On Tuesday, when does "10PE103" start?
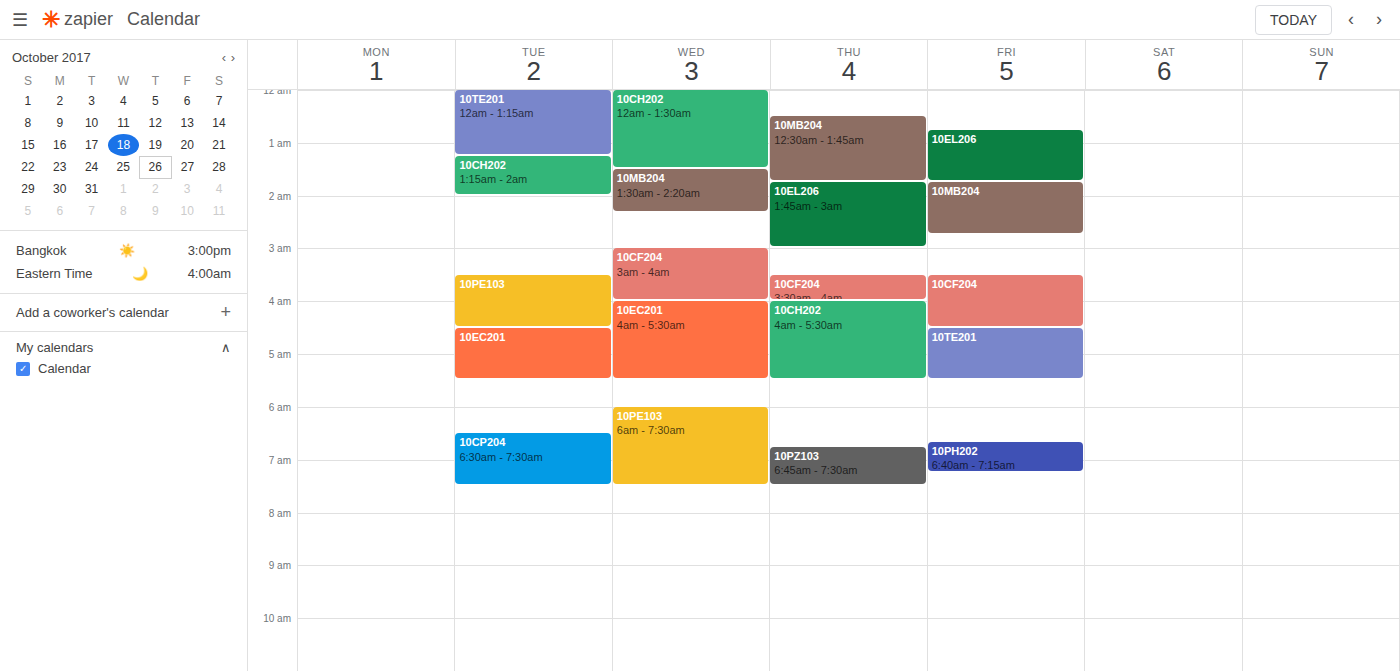
03:30